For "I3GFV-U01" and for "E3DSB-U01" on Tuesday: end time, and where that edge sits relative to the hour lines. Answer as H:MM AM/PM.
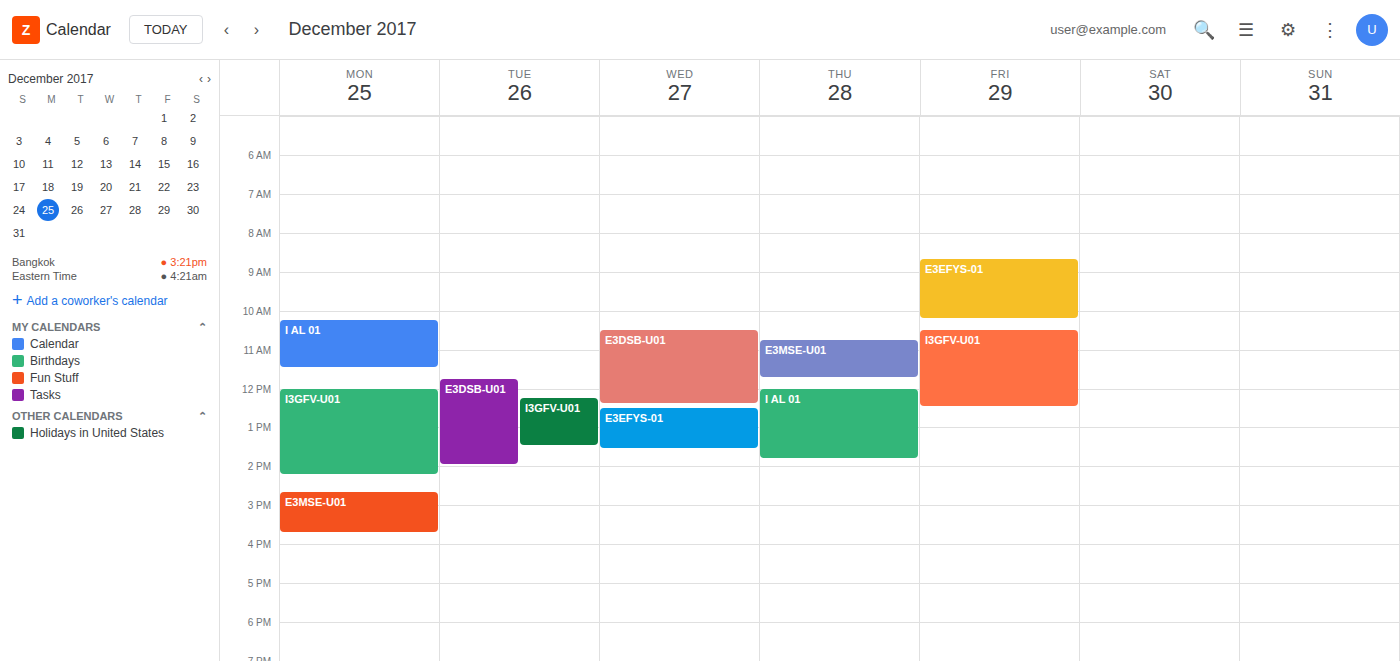
"I3GFV-U01": 1:30 PM, halfway between the 1 PM and 2 PM lines. "E3DSB-U01": 2:00 PM, exactly on the 2 PM line.